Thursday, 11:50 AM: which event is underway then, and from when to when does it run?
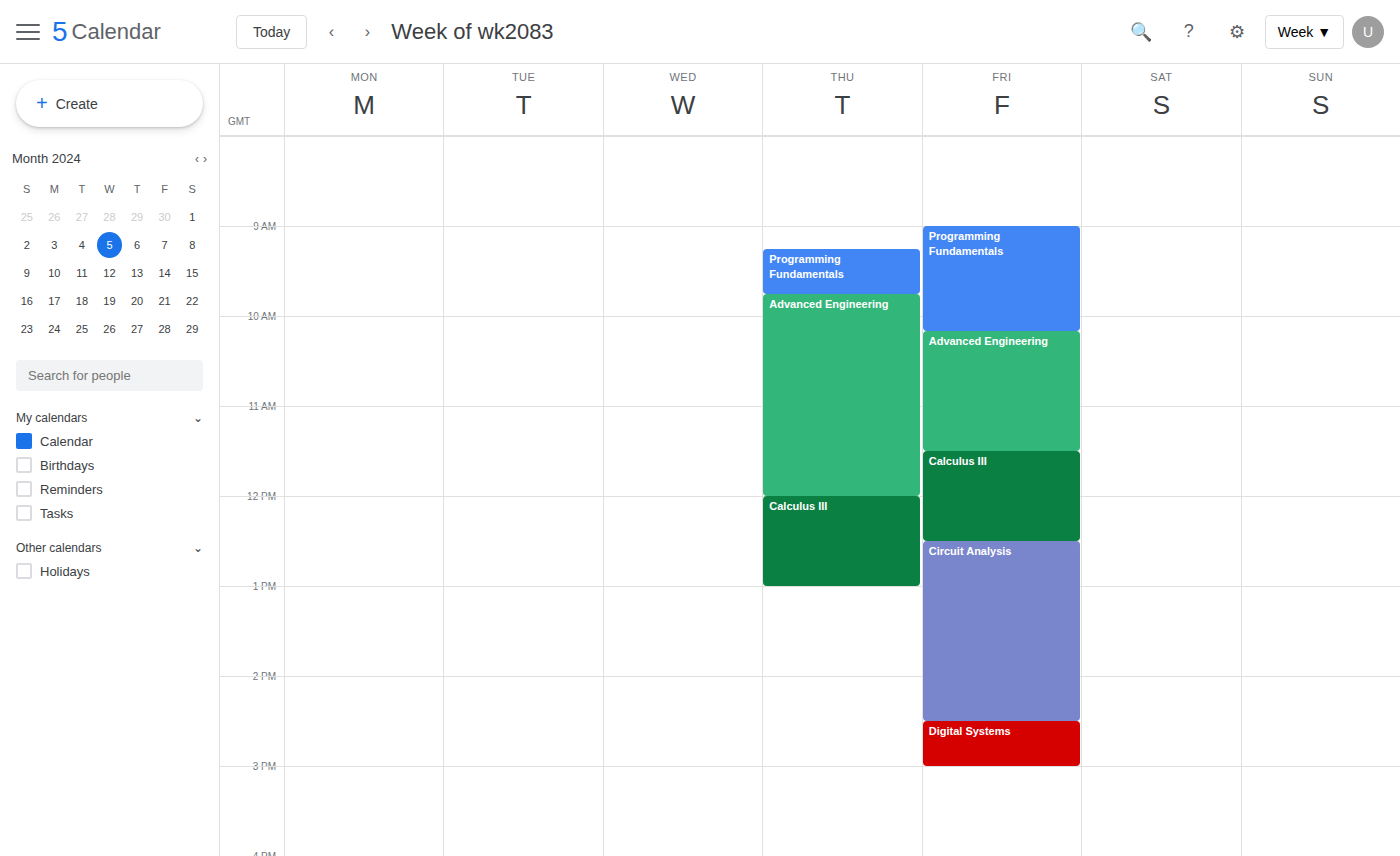
"Advanced Engineering", 9:45 AM to 12:00 PM